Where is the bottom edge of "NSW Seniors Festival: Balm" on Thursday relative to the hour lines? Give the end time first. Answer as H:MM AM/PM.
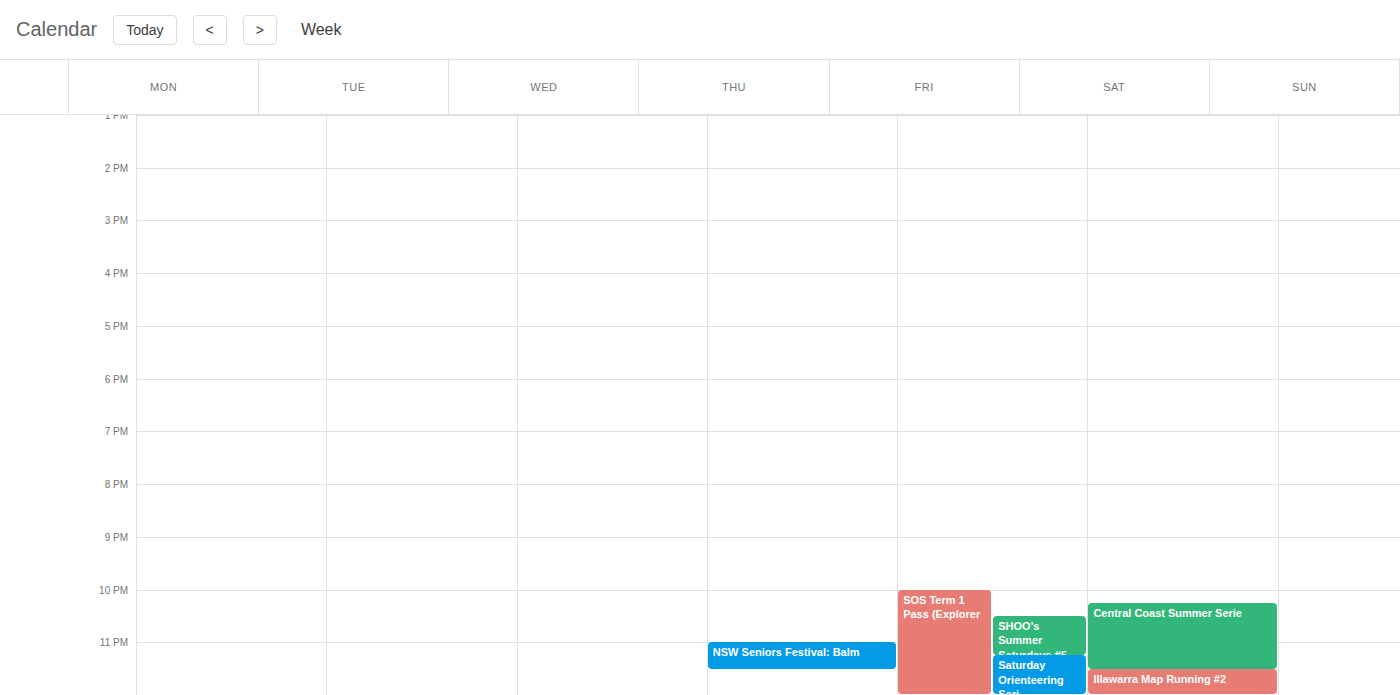
11:30 PM -- halfway between the 11 PM and 12 AM lines.